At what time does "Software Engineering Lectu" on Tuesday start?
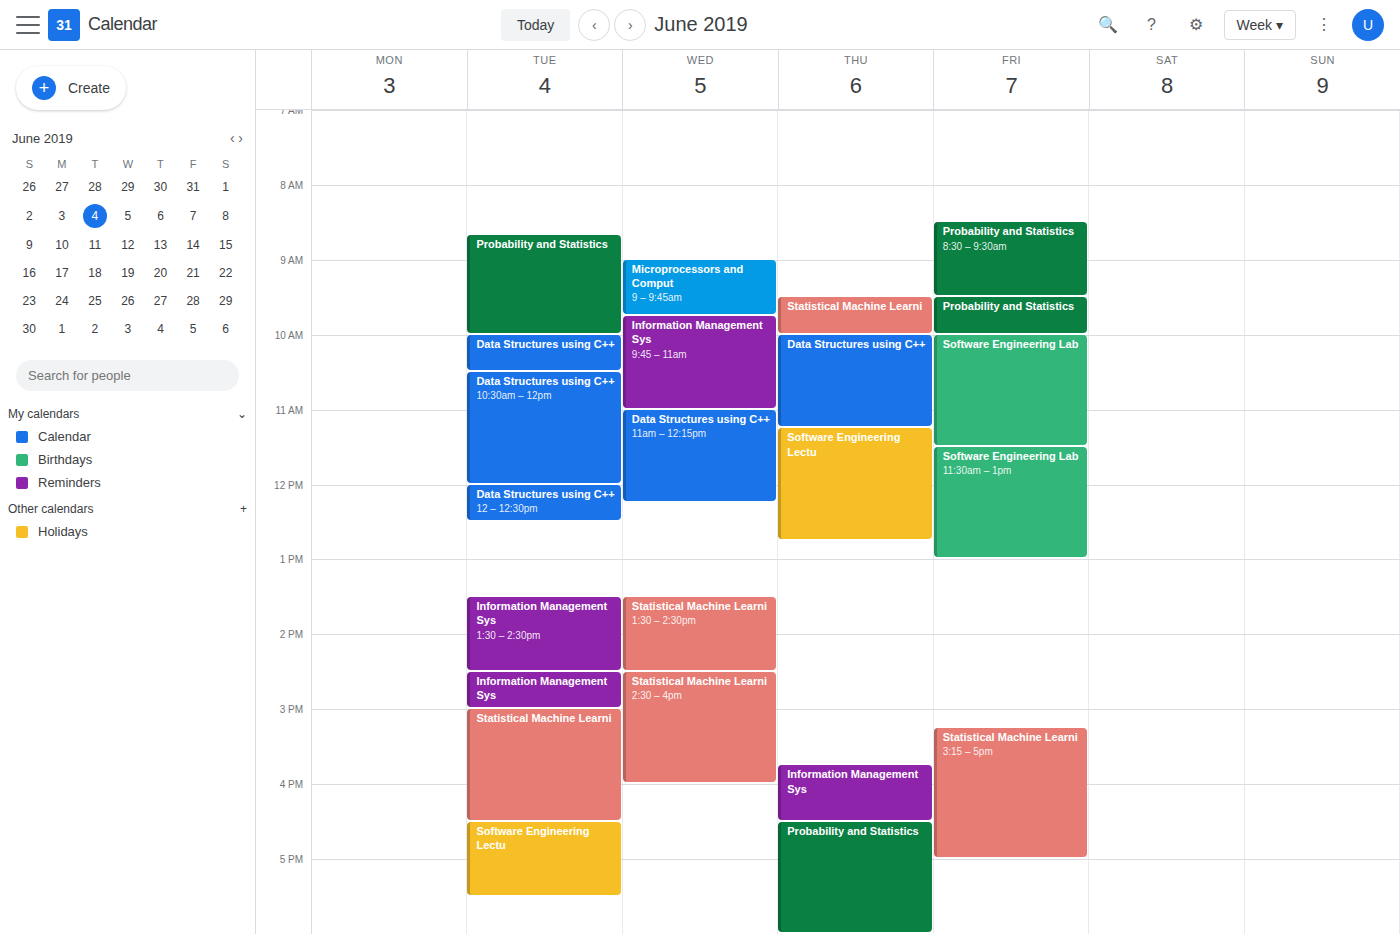
4:30 PM